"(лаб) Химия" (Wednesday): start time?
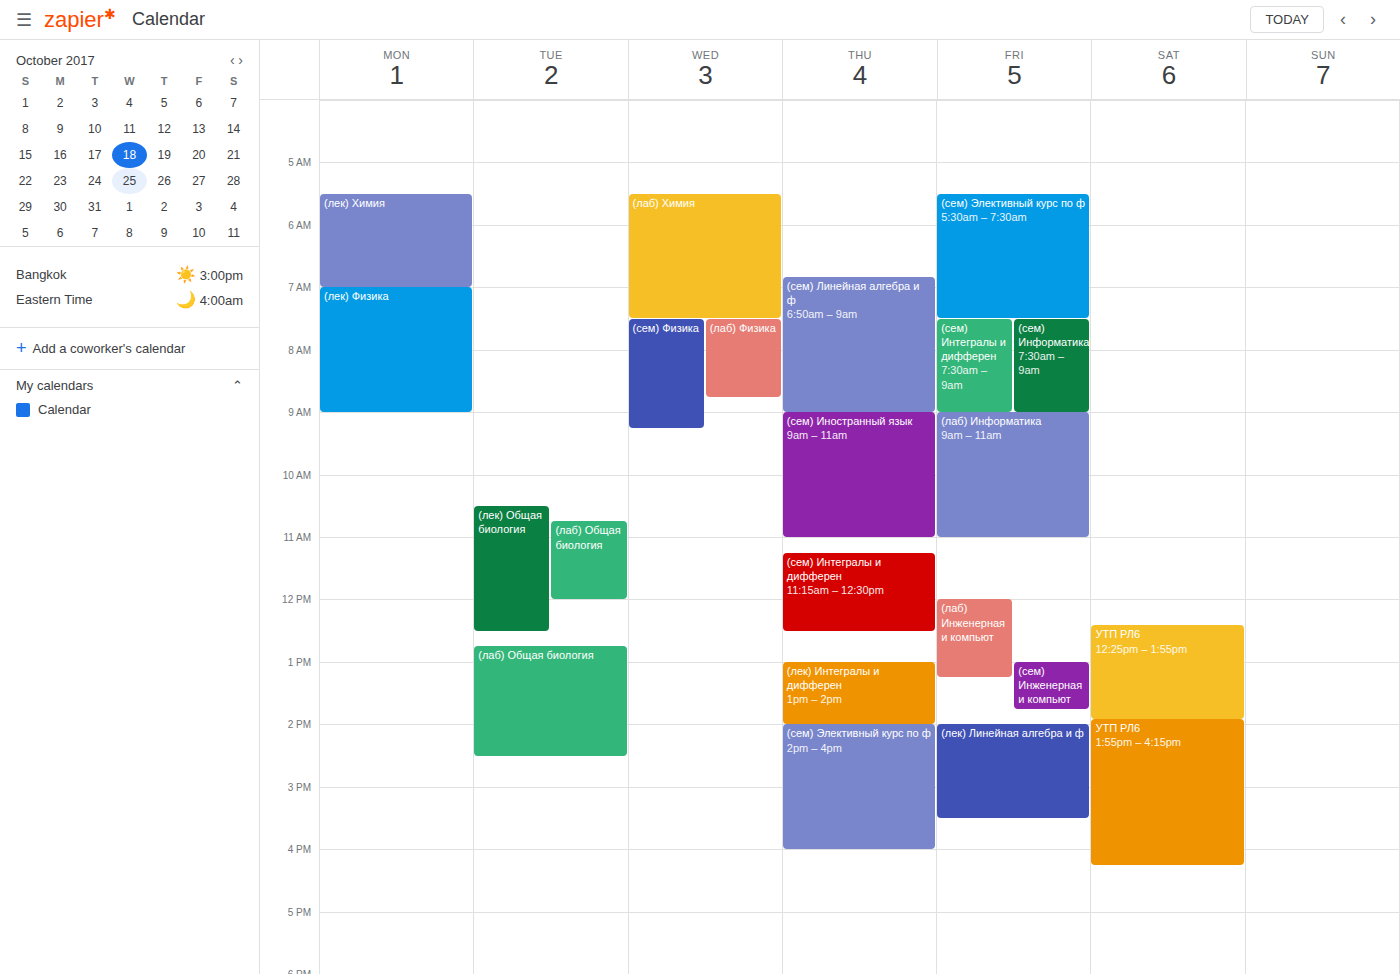
5:30 AM